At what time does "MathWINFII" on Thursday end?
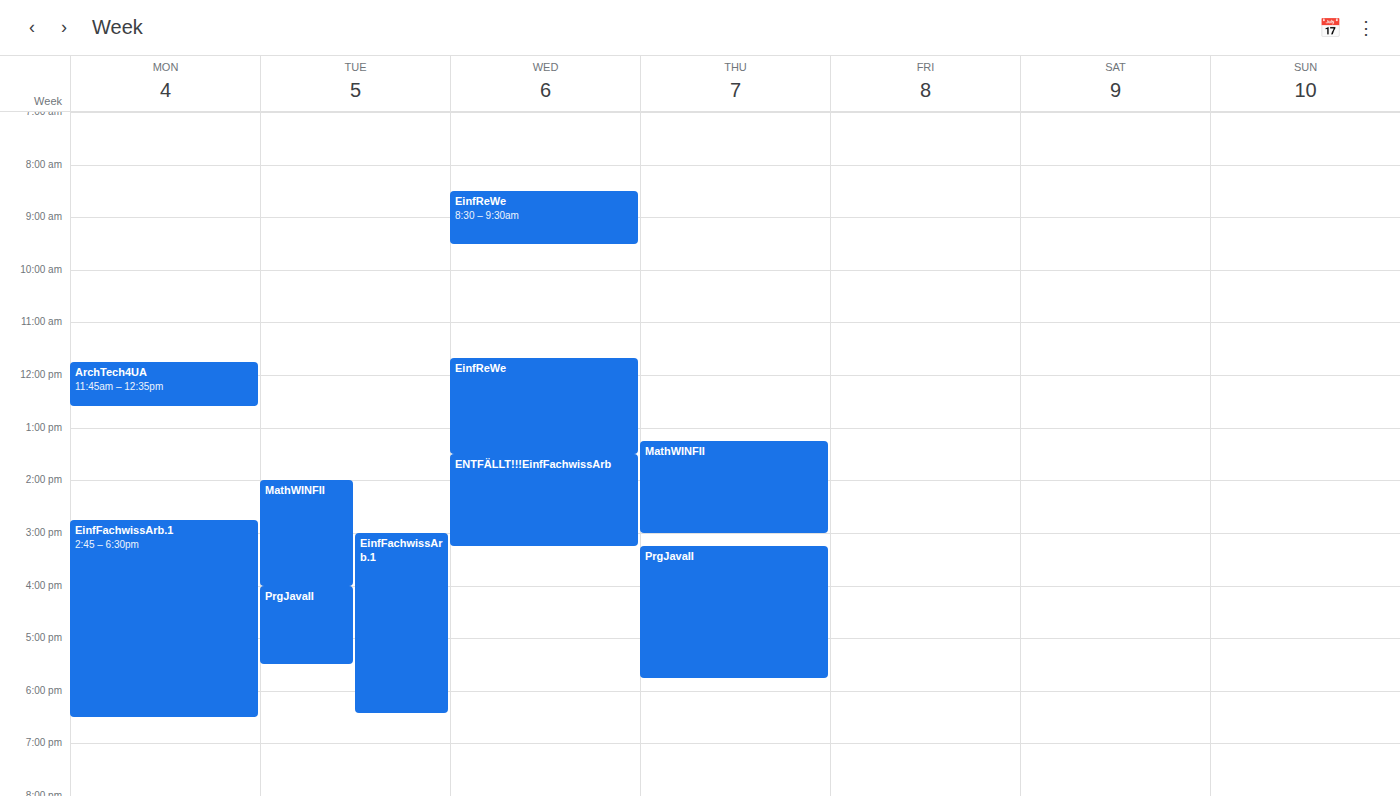
3:00 PM